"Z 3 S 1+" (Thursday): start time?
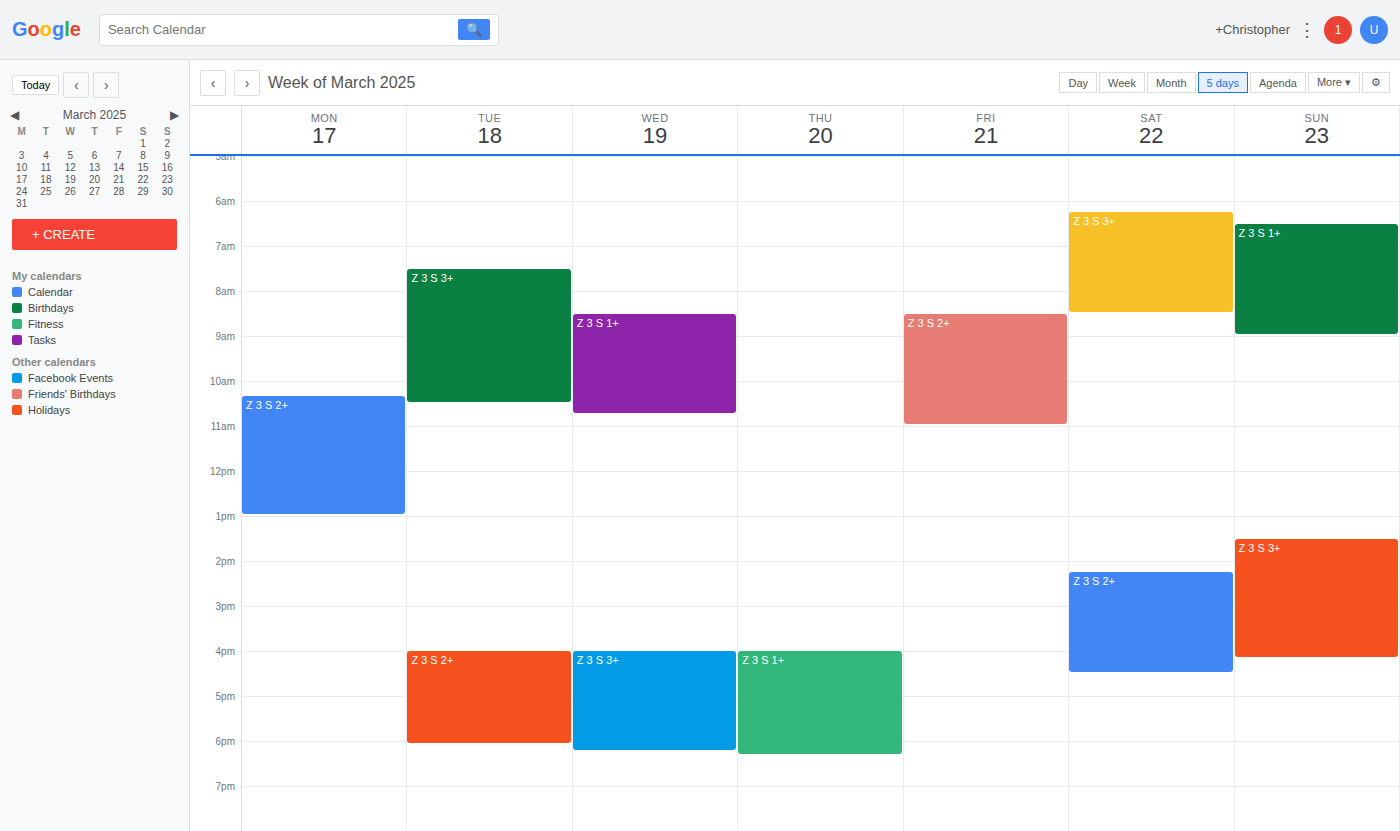
16:00